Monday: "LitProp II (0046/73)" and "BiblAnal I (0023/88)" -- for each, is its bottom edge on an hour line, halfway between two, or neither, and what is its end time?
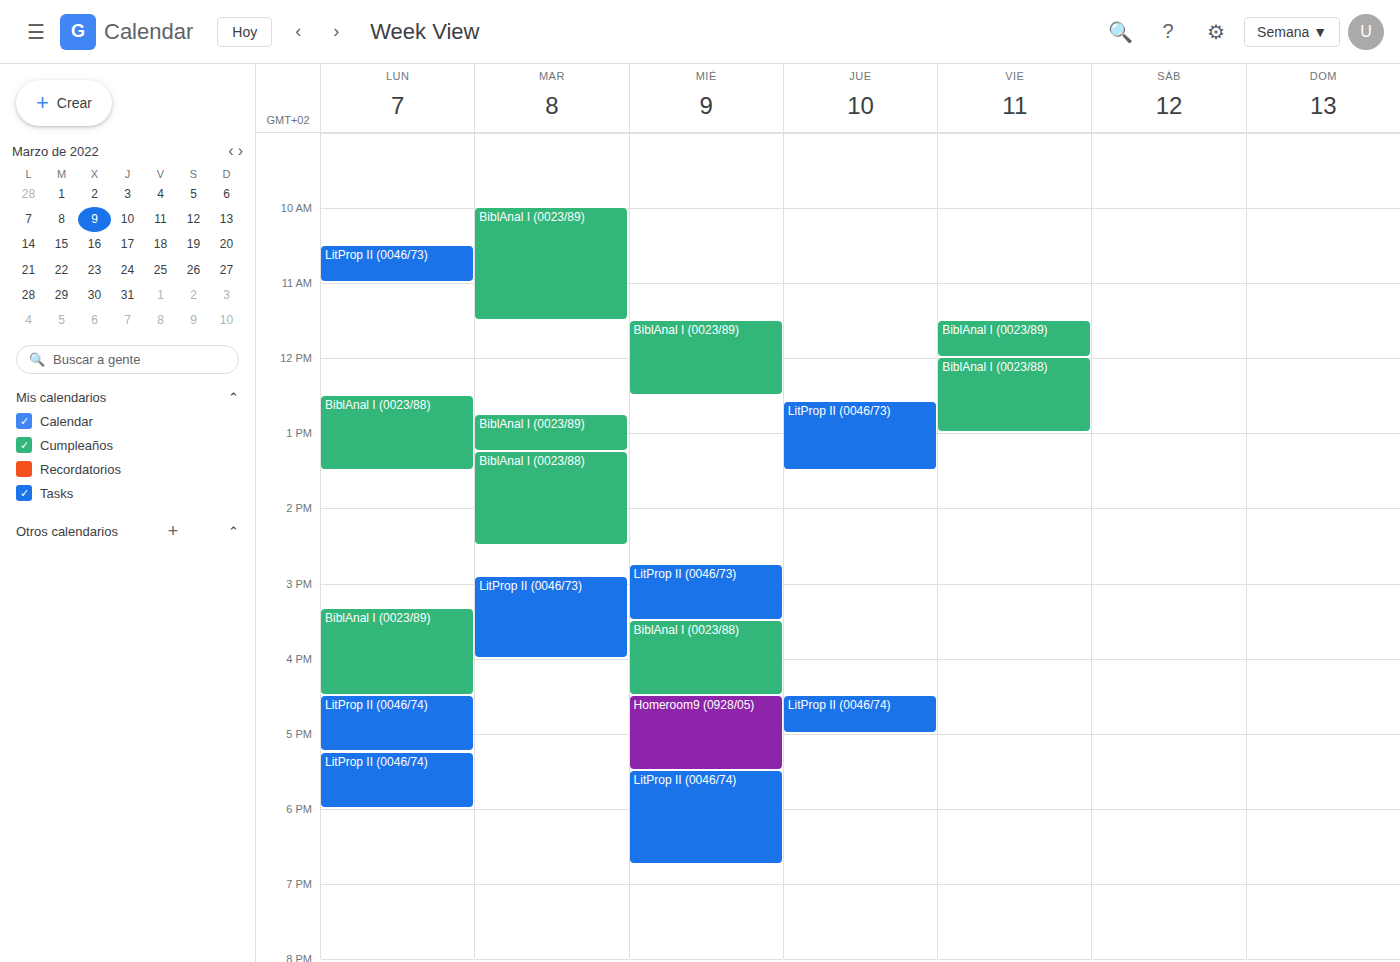
"LitProp II (0046/73)": 11:00 AM, exactly on the 11 AM line. "BiblAnal I (0023/88)": 1:30 PM, halfway between the 1 PM and 2 PM lines.